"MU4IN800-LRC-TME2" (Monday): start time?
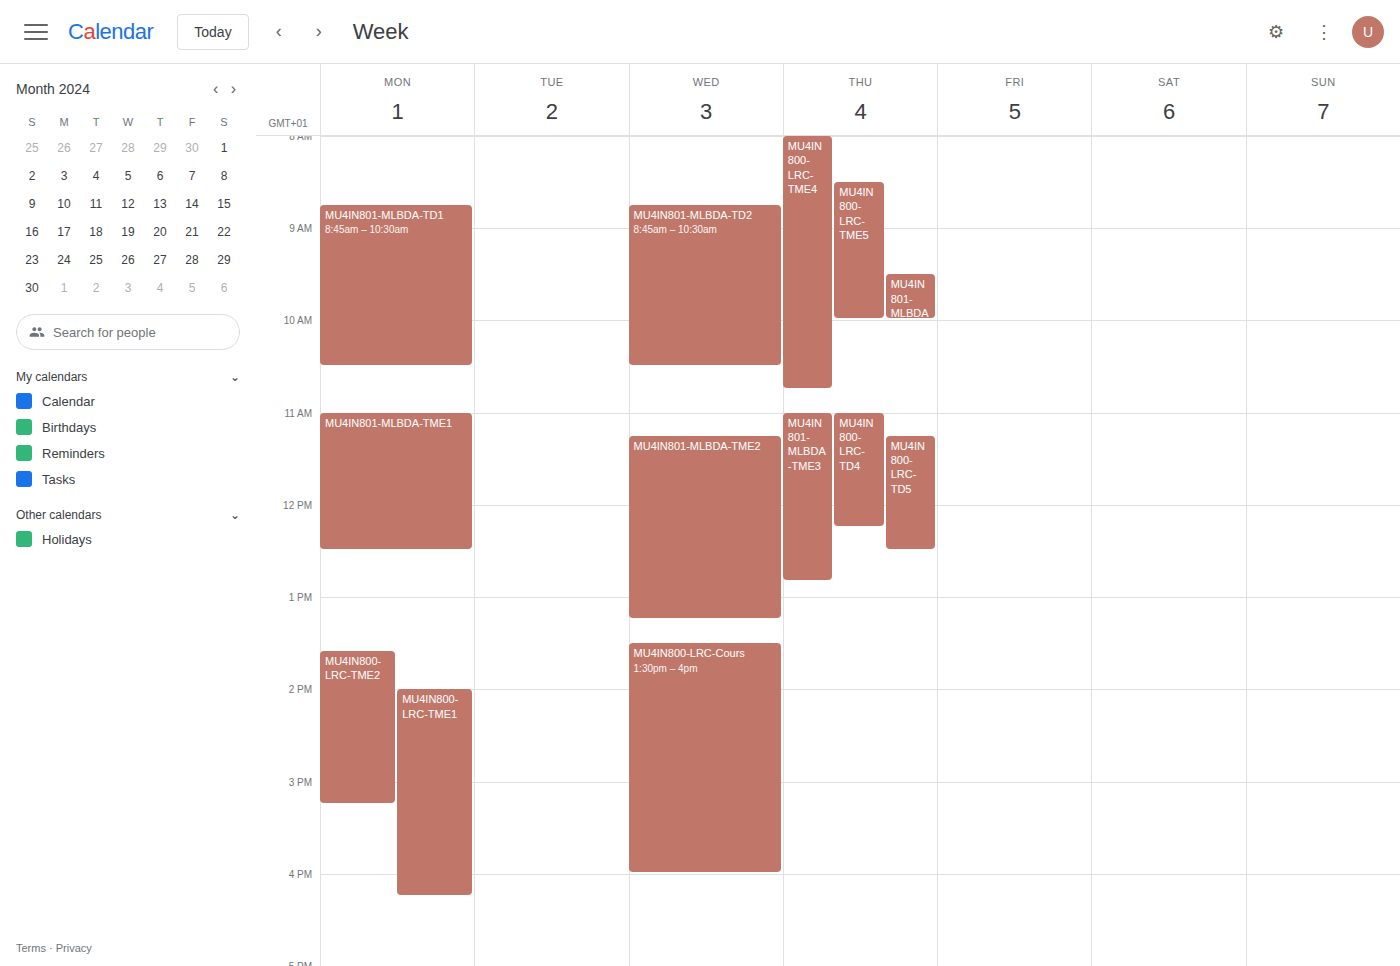
1:35 PM